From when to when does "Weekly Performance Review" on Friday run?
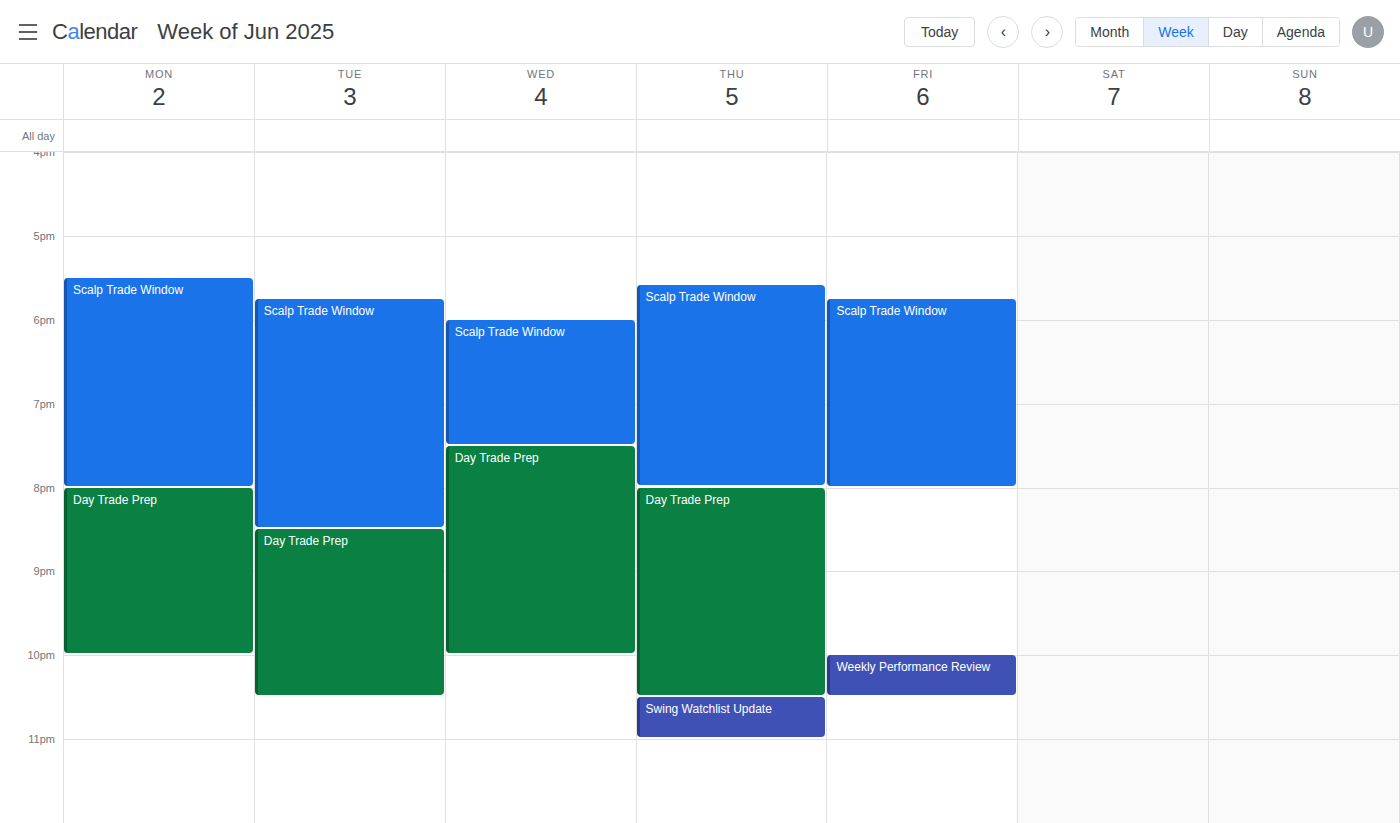
10:00 PM to 10:30 PM